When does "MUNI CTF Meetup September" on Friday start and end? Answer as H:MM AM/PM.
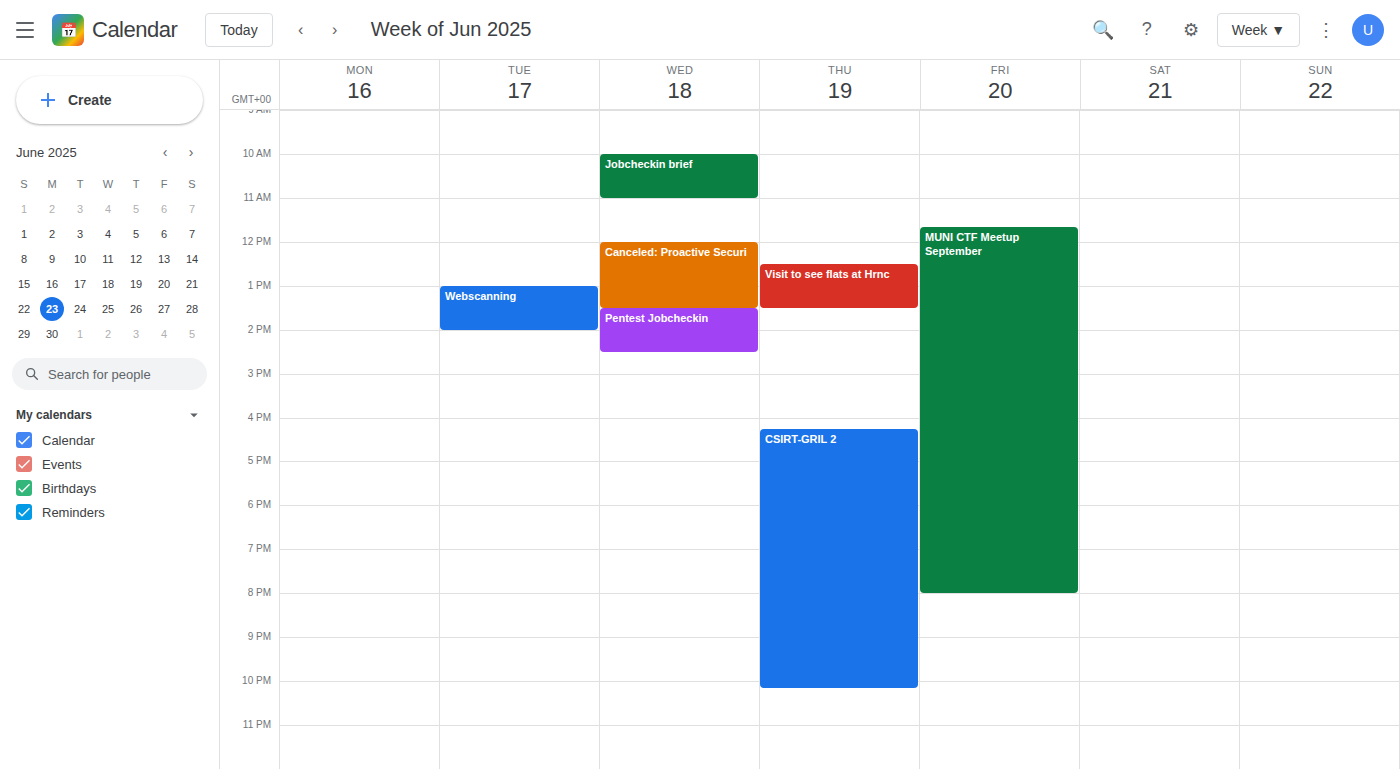
11:40 AM to 8:00 PM